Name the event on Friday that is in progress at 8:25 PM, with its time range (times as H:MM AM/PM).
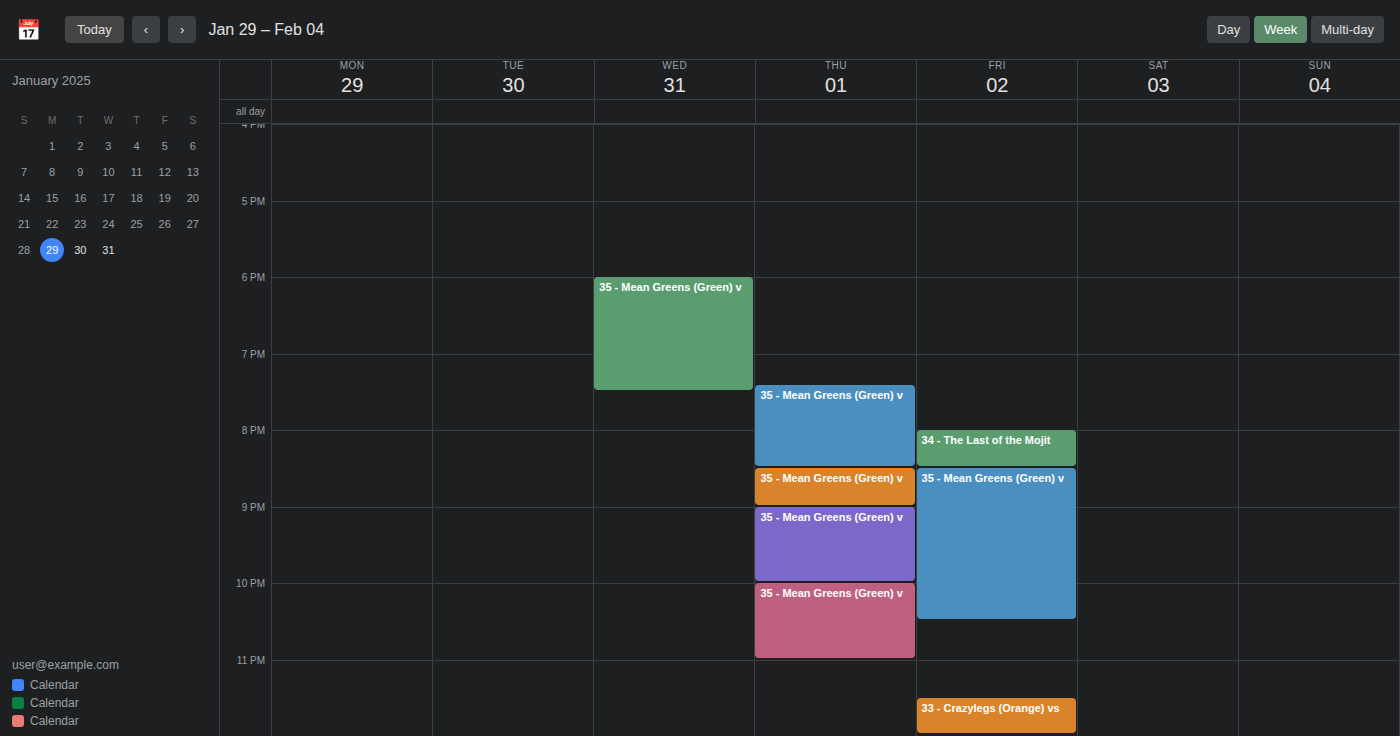
"34 - The Last of the Mojit", 8:00 PM to 8:30 PM